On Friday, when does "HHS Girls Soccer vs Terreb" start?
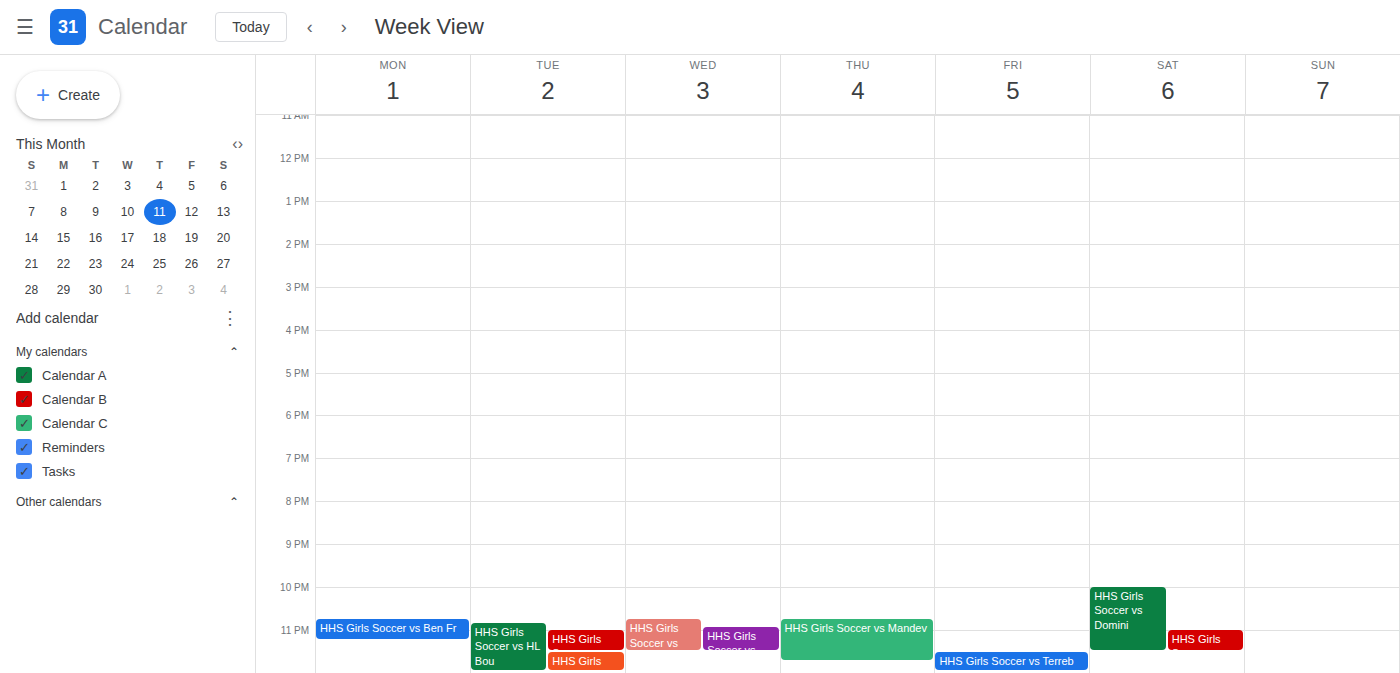
11:30 PM